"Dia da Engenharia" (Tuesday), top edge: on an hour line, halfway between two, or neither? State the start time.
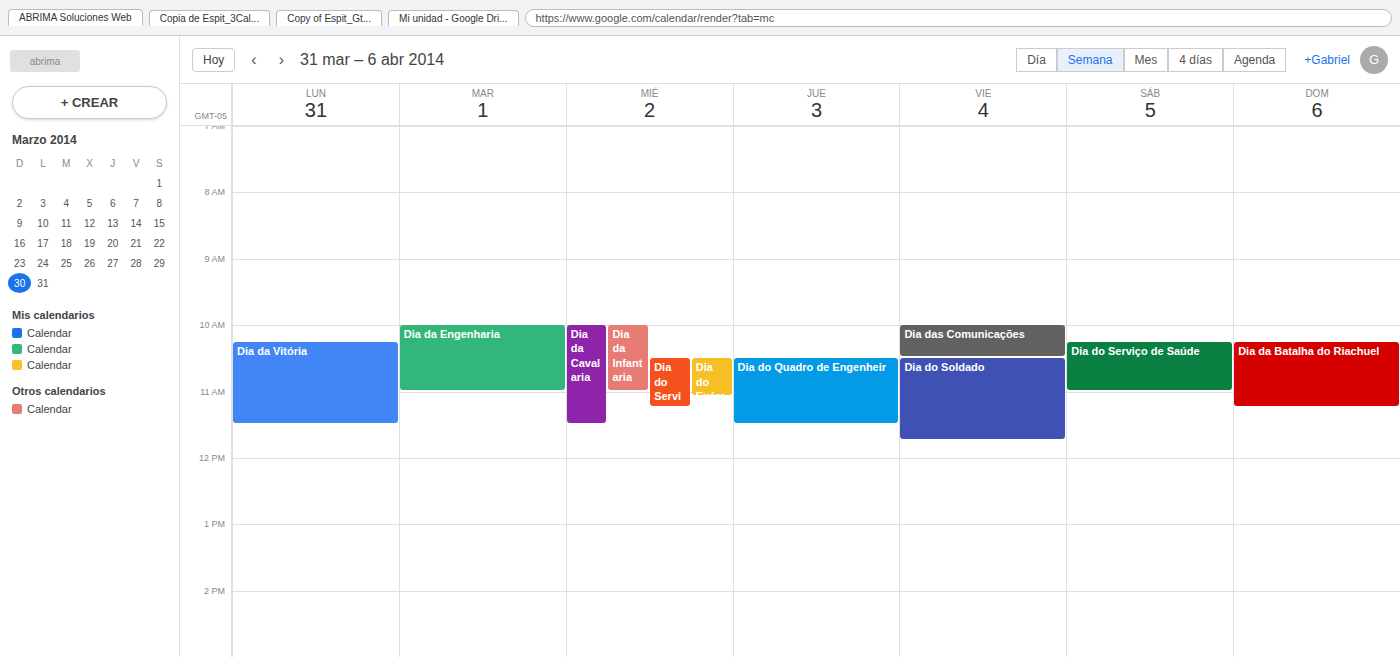
10:00 -- exactly on the 10:00 line.